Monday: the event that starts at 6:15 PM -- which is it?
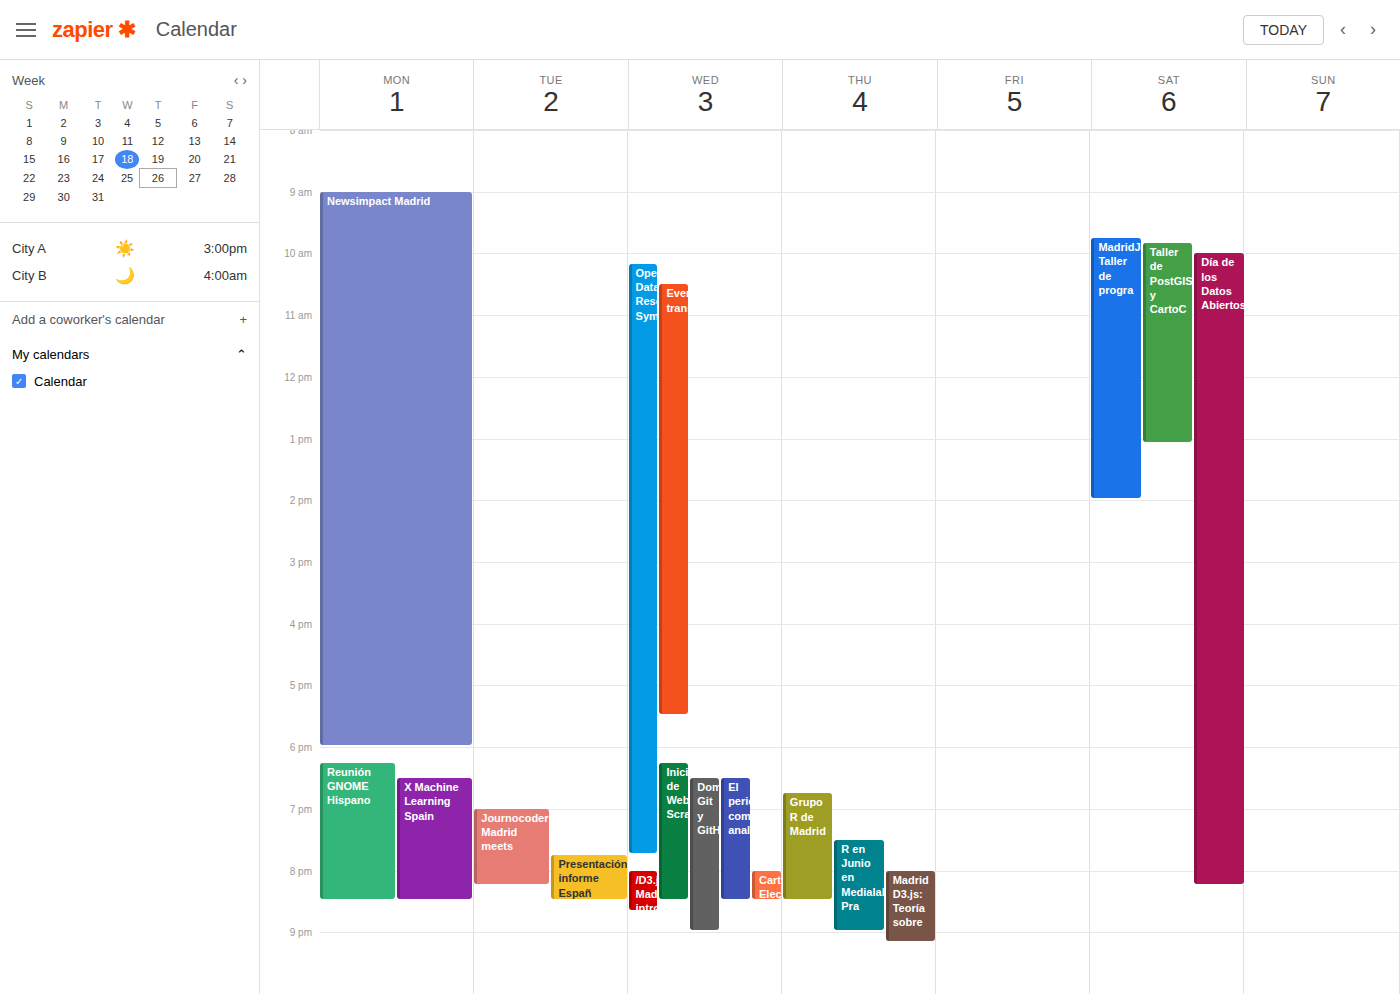
"Reunión GNOME Hispano"